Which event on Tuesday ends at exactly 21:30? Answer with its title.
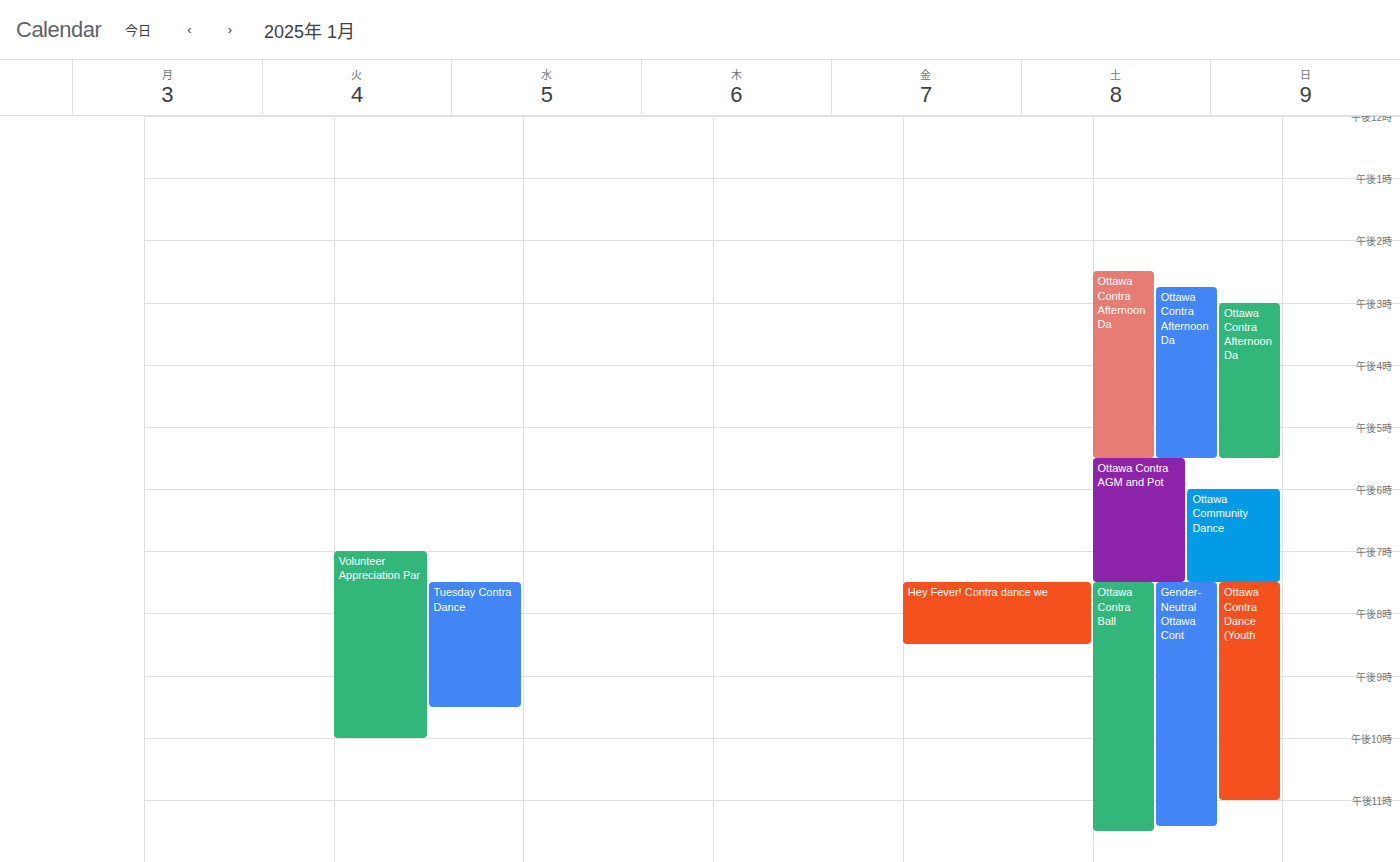
"Tuesday Contra Dance"